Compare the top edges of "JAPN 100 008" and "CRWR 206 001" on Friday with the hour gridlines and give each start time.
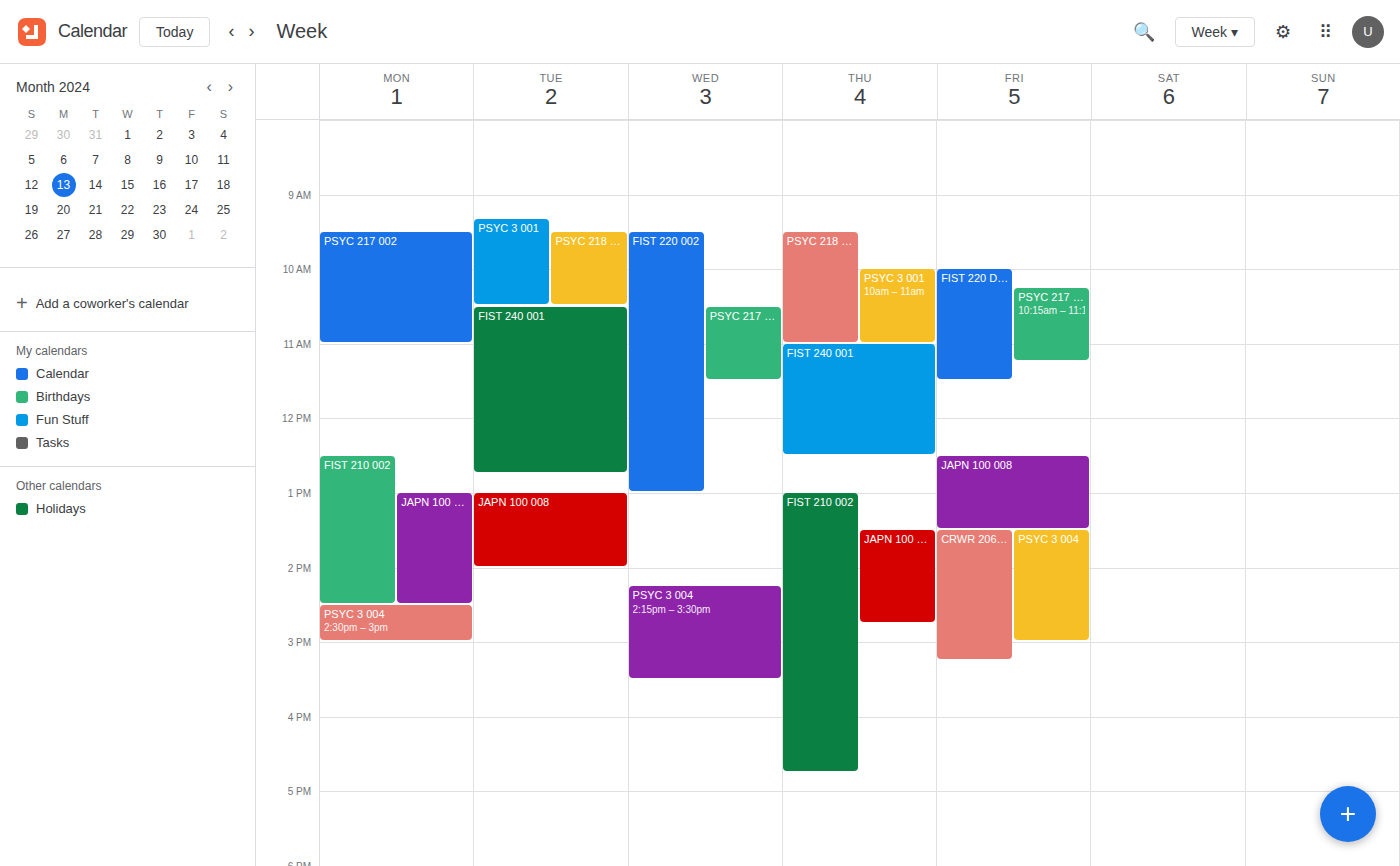
"JAPN 100 008": 12:30 PM, halfway between the 12 PM and 1 PM lines. "CRWR 206 001": 1:30 PM, halfway between the 1 PM and 2 PM lines.